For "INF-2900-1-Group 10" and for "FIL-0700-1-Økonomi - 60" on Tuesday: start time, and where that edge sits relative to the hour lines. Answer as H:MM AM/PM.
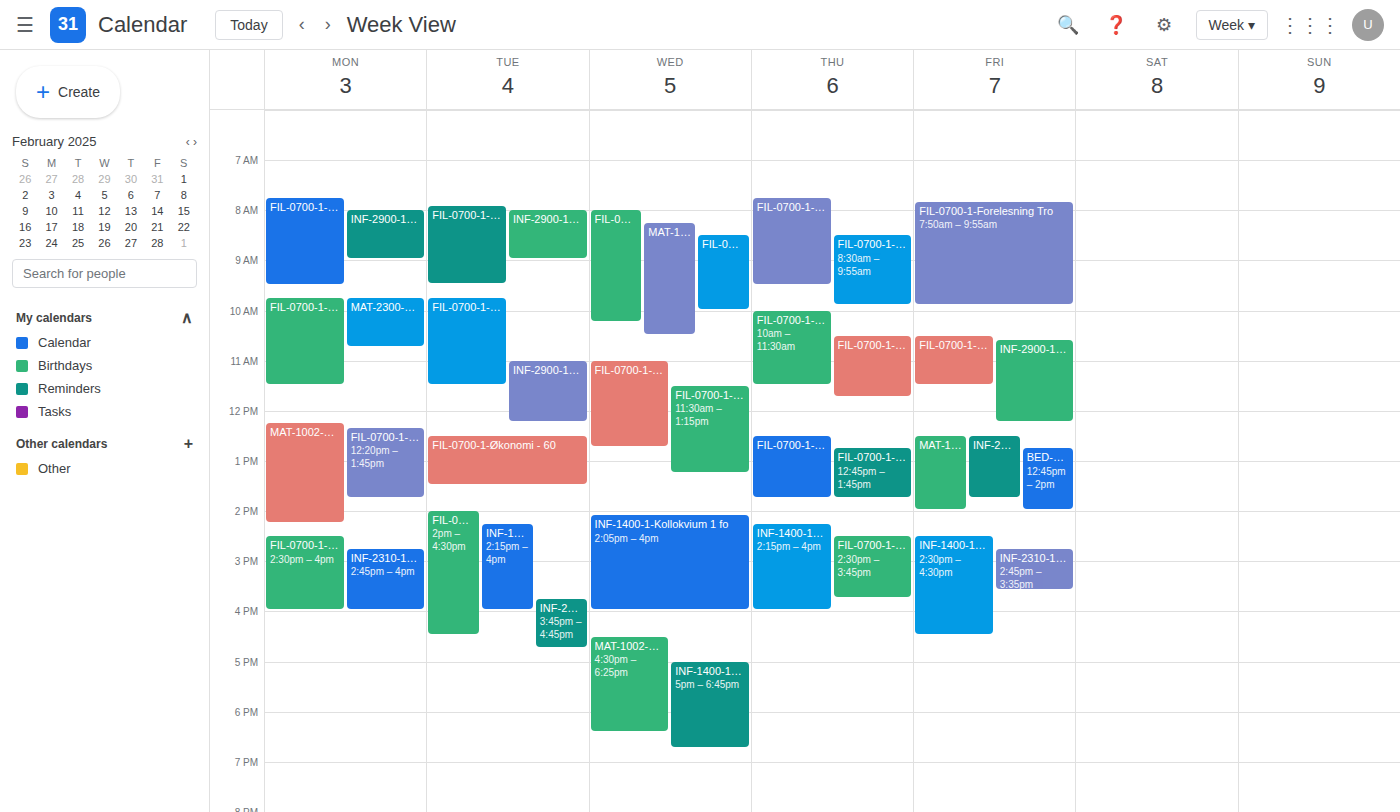
"INF-2900-1-Group 10": 11:00 AM, exactly on the 11 AM line. "FIL-0700-1-Økonomi - 60": 12:30 PM, halfway between the 12 PM and 1 PM lines.